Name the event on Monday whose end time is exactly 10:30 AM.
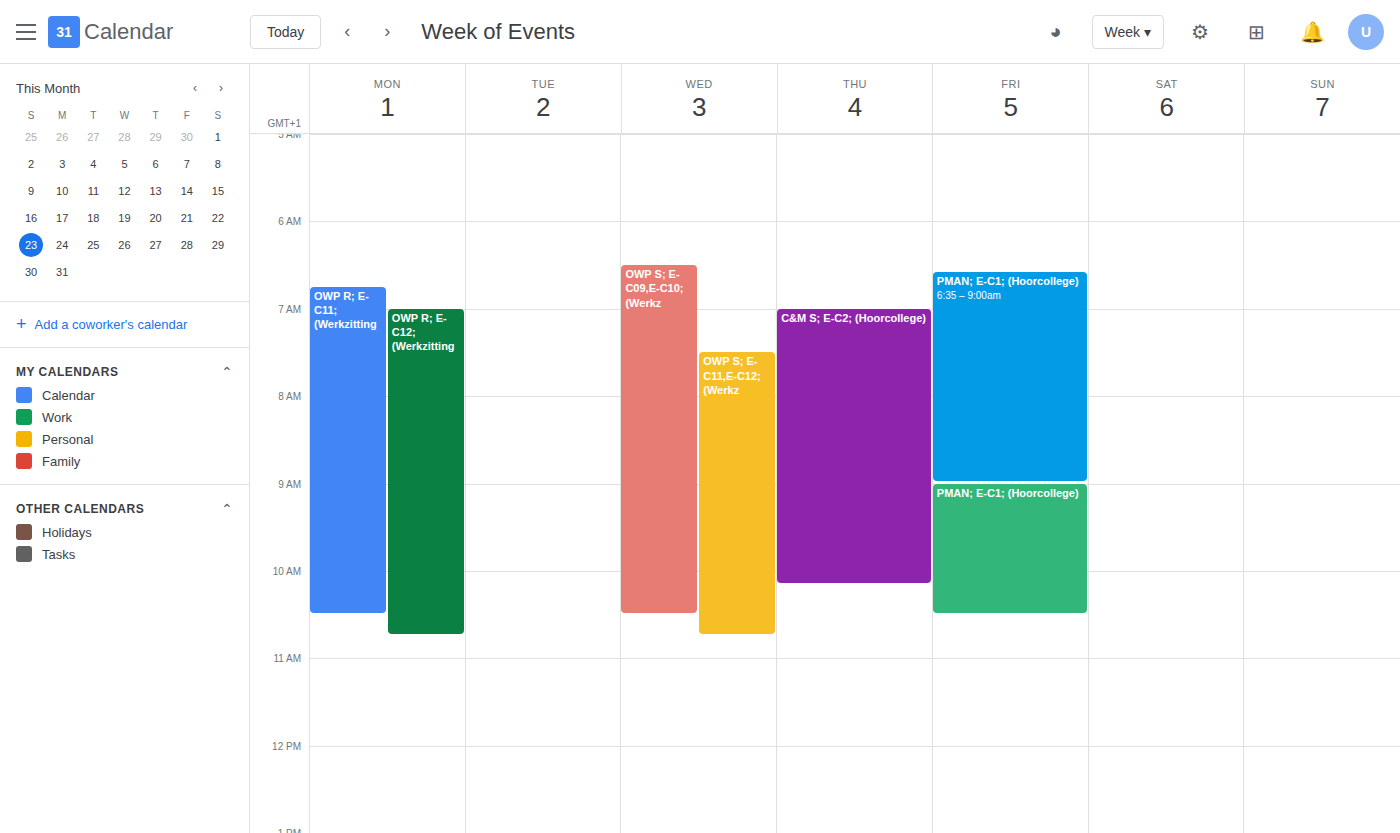
"OWP R; E-C11; (Werkzitting"